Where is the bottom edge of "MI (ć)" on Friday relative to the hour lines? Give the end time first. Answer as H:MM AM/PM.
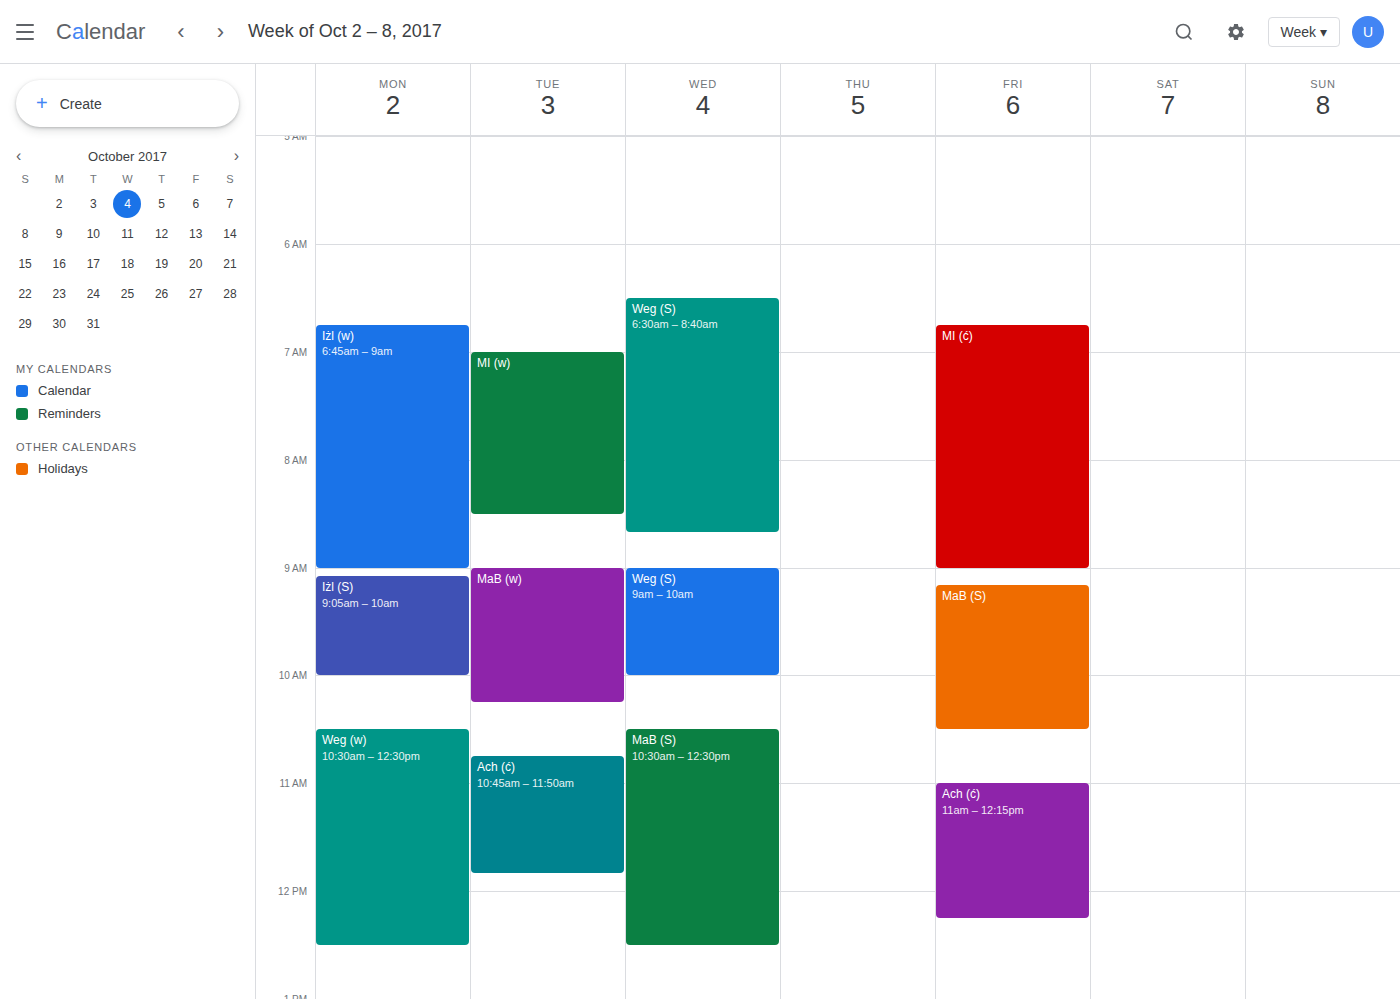
9:00 AM -- exactly on the 9 AM line.